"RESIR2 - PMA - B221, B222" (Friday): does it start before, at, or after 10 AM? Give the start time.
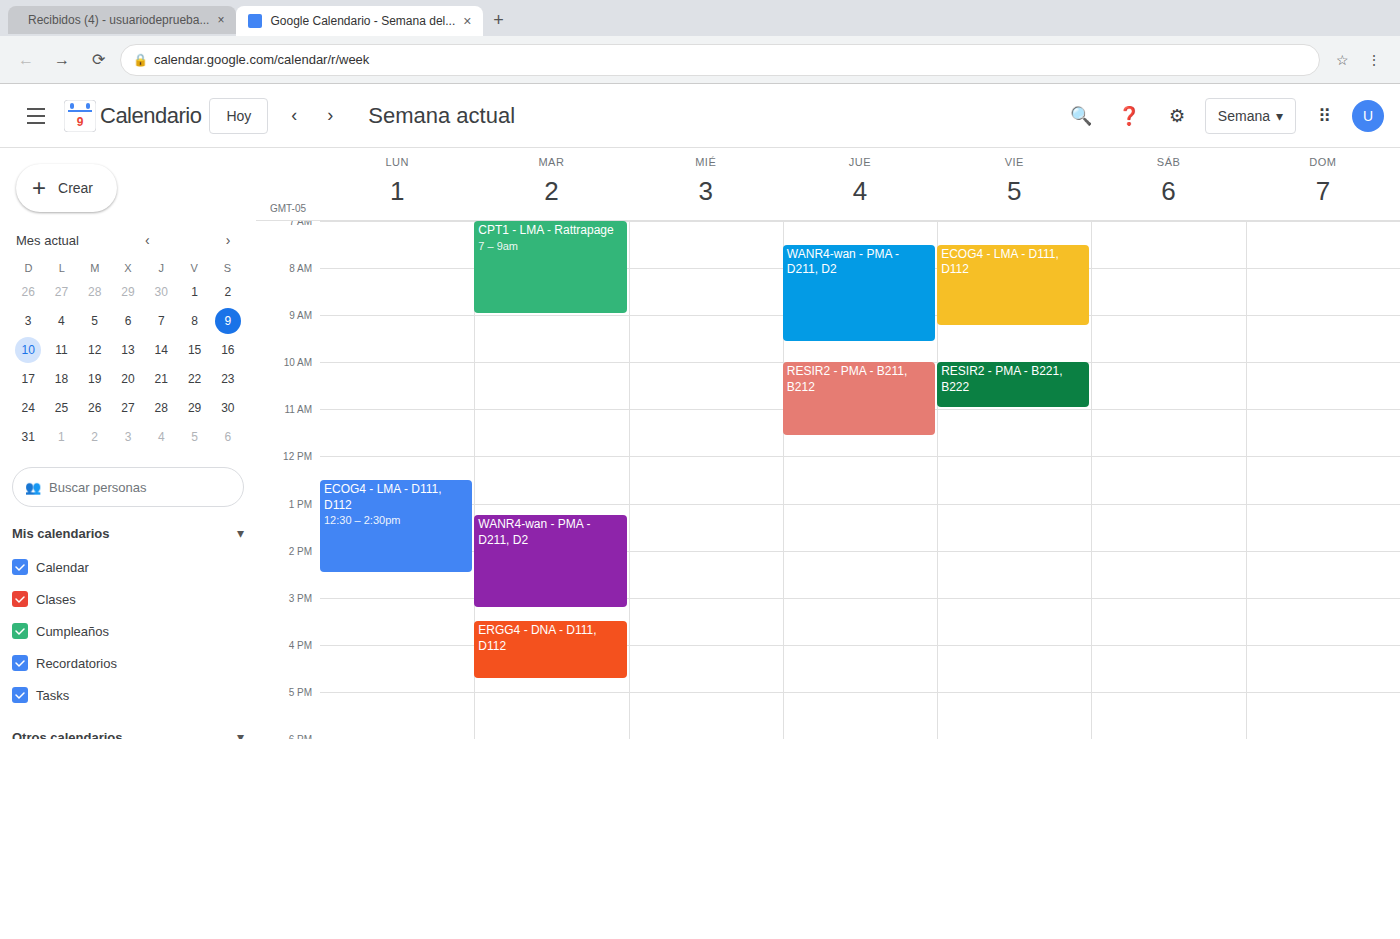
10:00 AM -- exactly at 10 AM, on the 10 AM line.